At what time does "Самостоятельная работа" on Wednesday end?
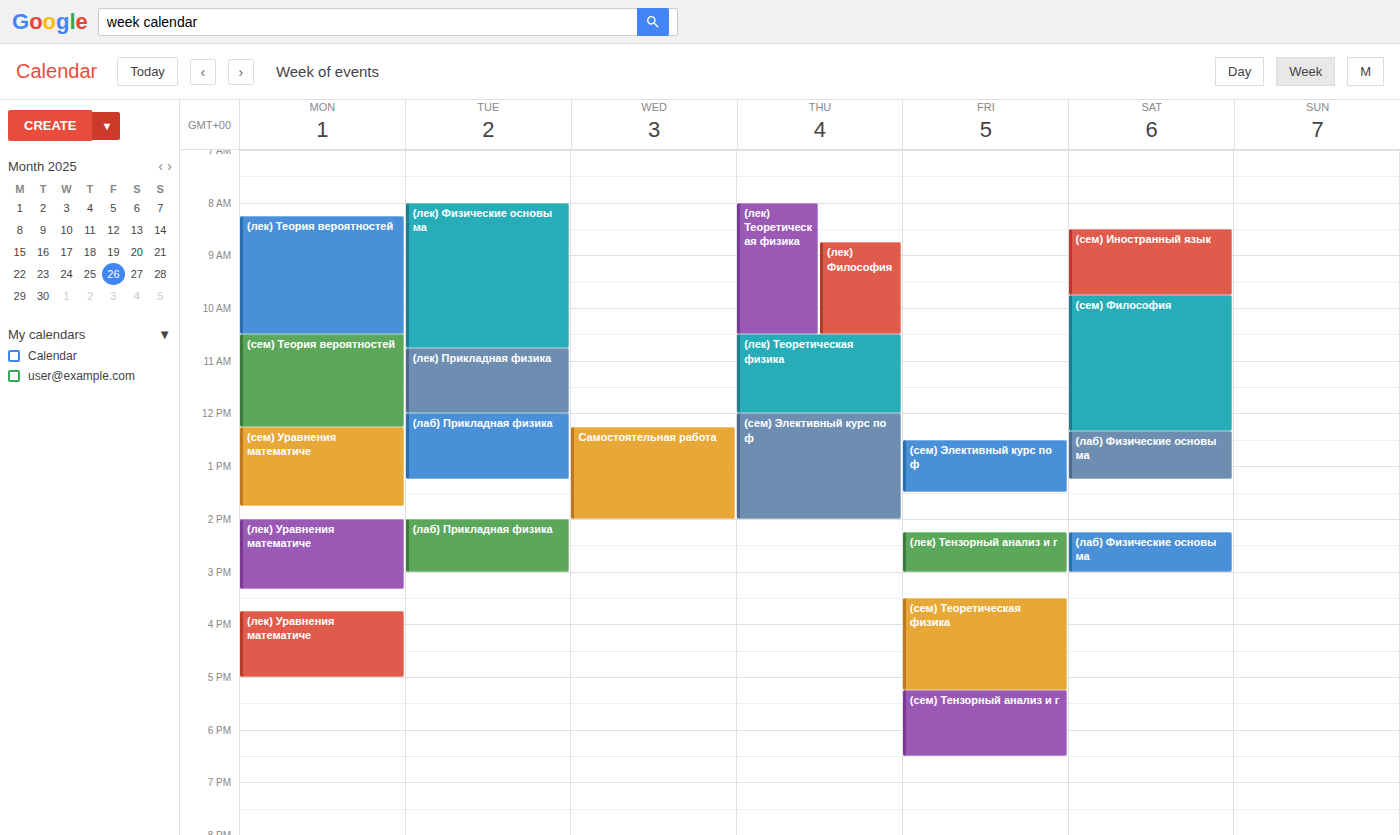
2:00 PM